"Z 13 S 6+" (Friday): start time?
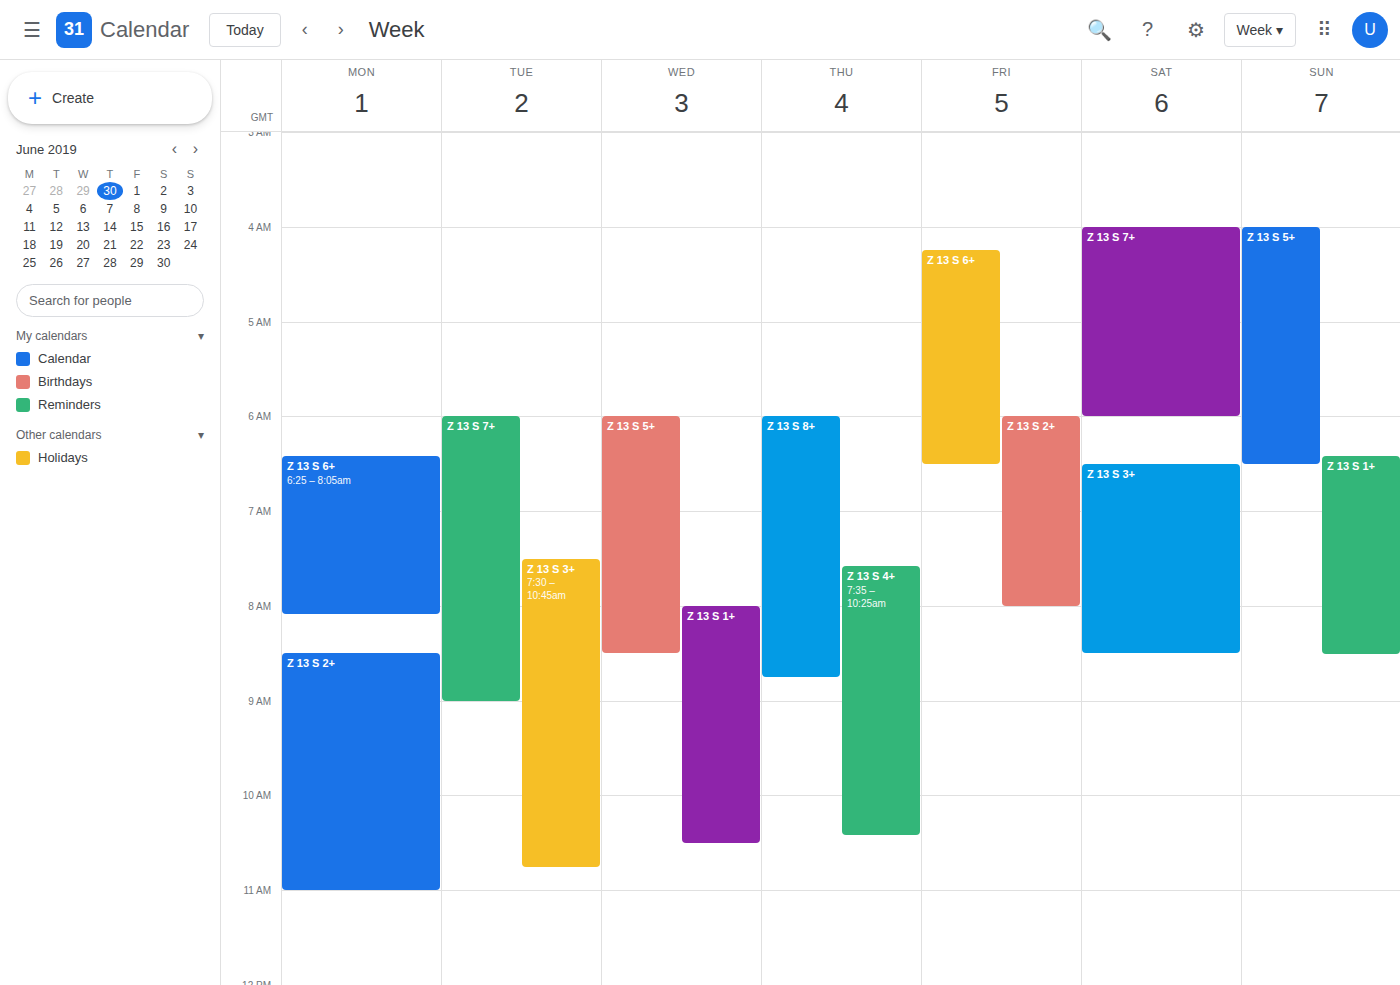
4:15 AM